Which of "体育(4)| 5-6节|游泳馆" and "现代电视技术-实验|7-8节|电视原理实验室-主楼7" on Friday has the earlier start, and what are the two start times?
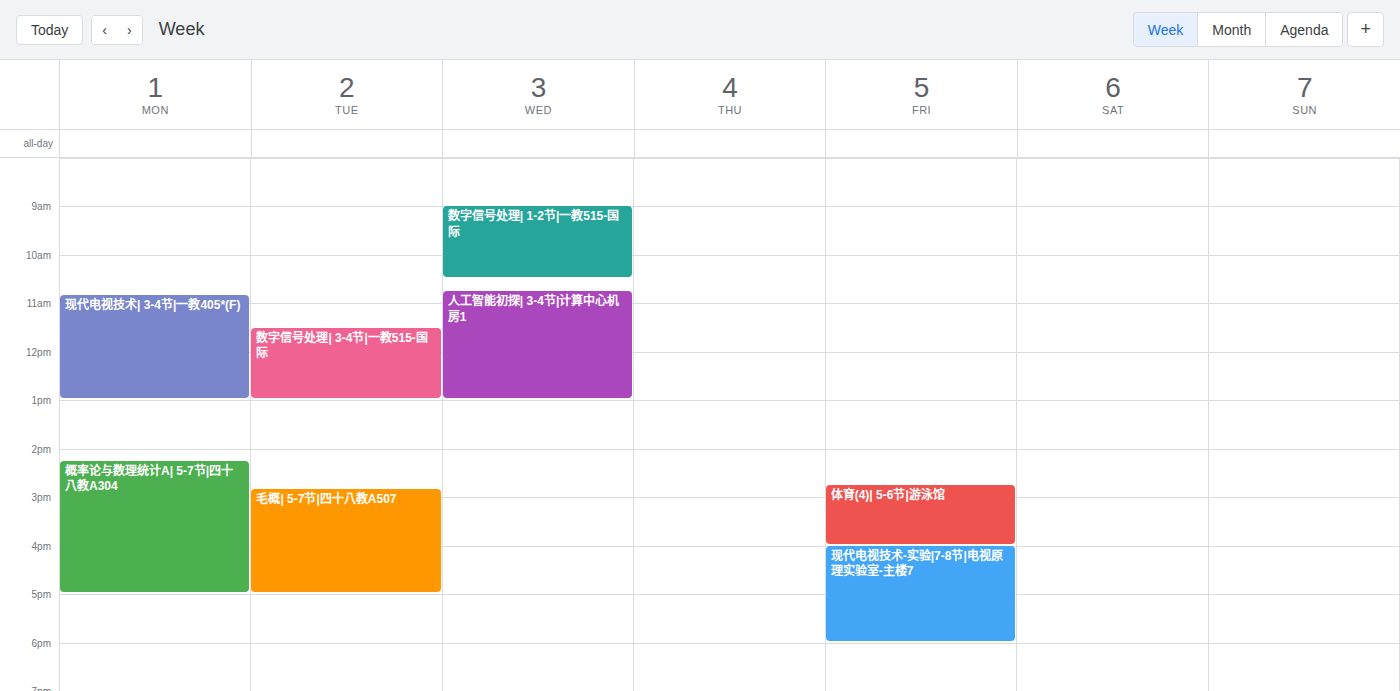
"体育(4)| 5-6节|游泳馆" 2:45 PM; "现代电视技术-实验|7-8节|电视原理实验室-主楼7" 4:00 PM.